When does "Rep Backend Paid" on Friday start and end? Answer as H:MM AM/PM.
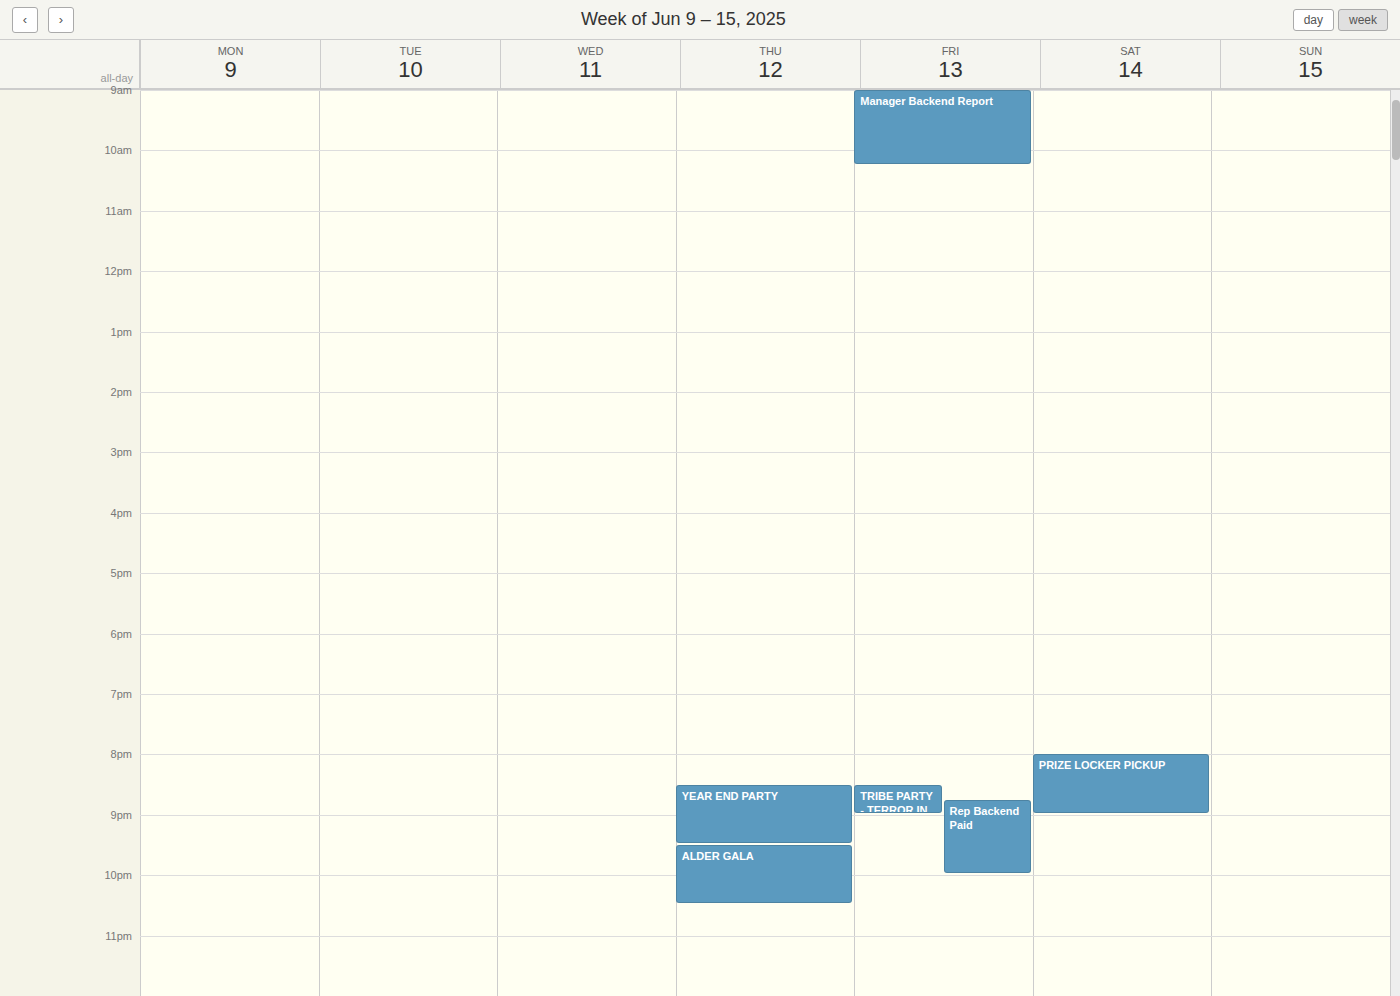
8:45 PM to 10:00 PM